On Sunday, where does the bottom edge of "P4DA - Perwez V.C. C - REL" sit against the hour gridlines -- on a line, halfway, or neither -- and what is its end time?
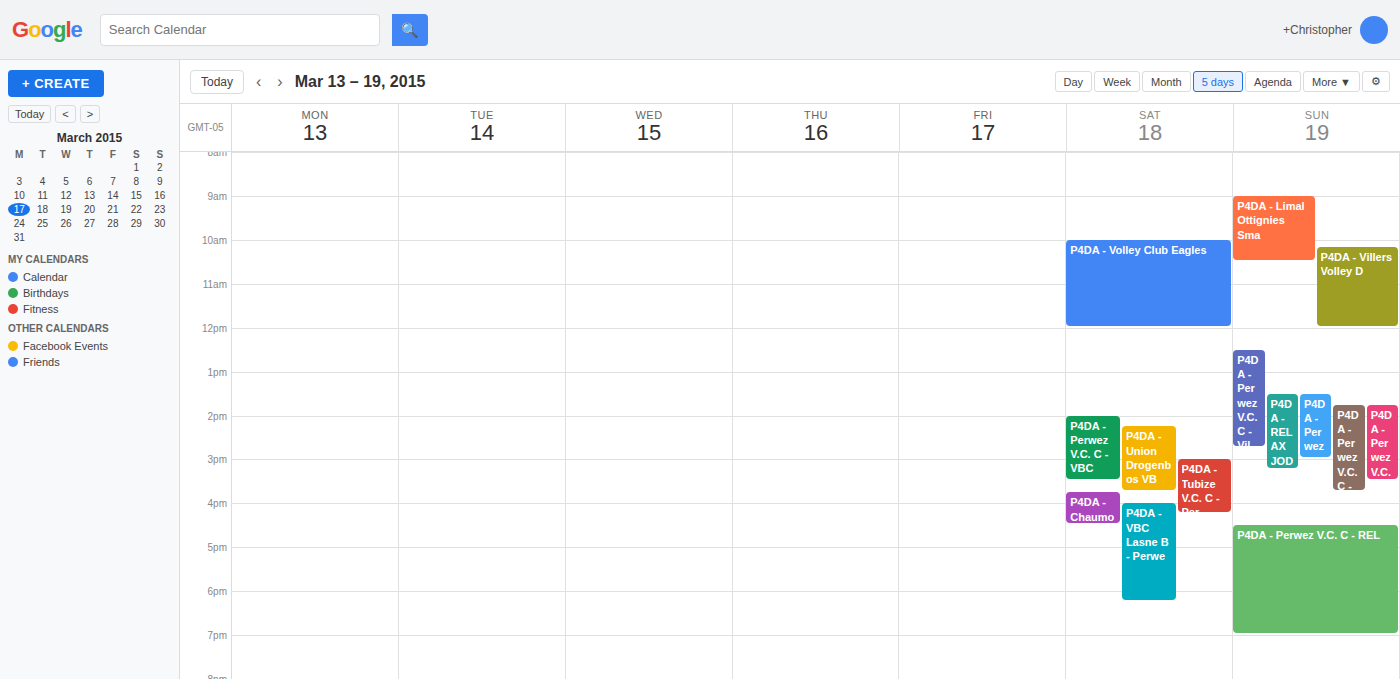
19:00 -- exactly on the 19:00 line.